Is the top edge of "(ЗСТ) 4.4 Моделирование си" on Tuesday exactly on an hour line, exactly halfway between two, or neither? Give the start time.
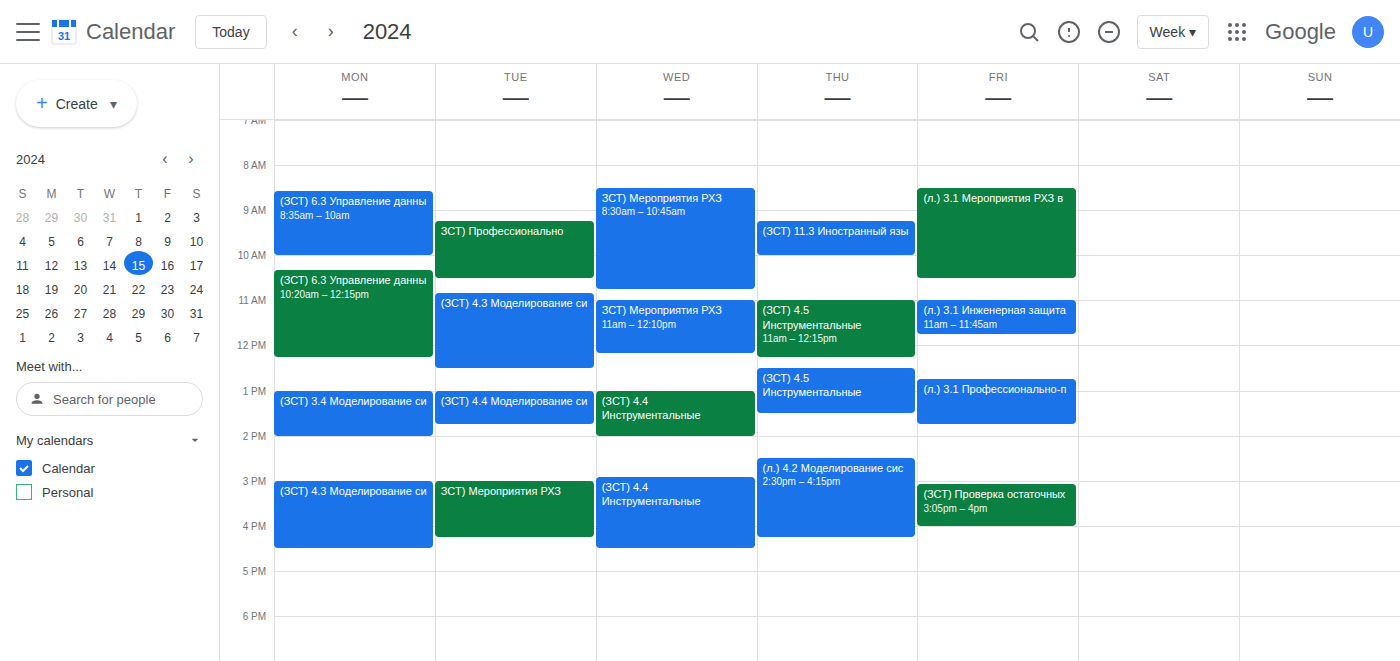
13:00 -- exactly on the 13:00 line.